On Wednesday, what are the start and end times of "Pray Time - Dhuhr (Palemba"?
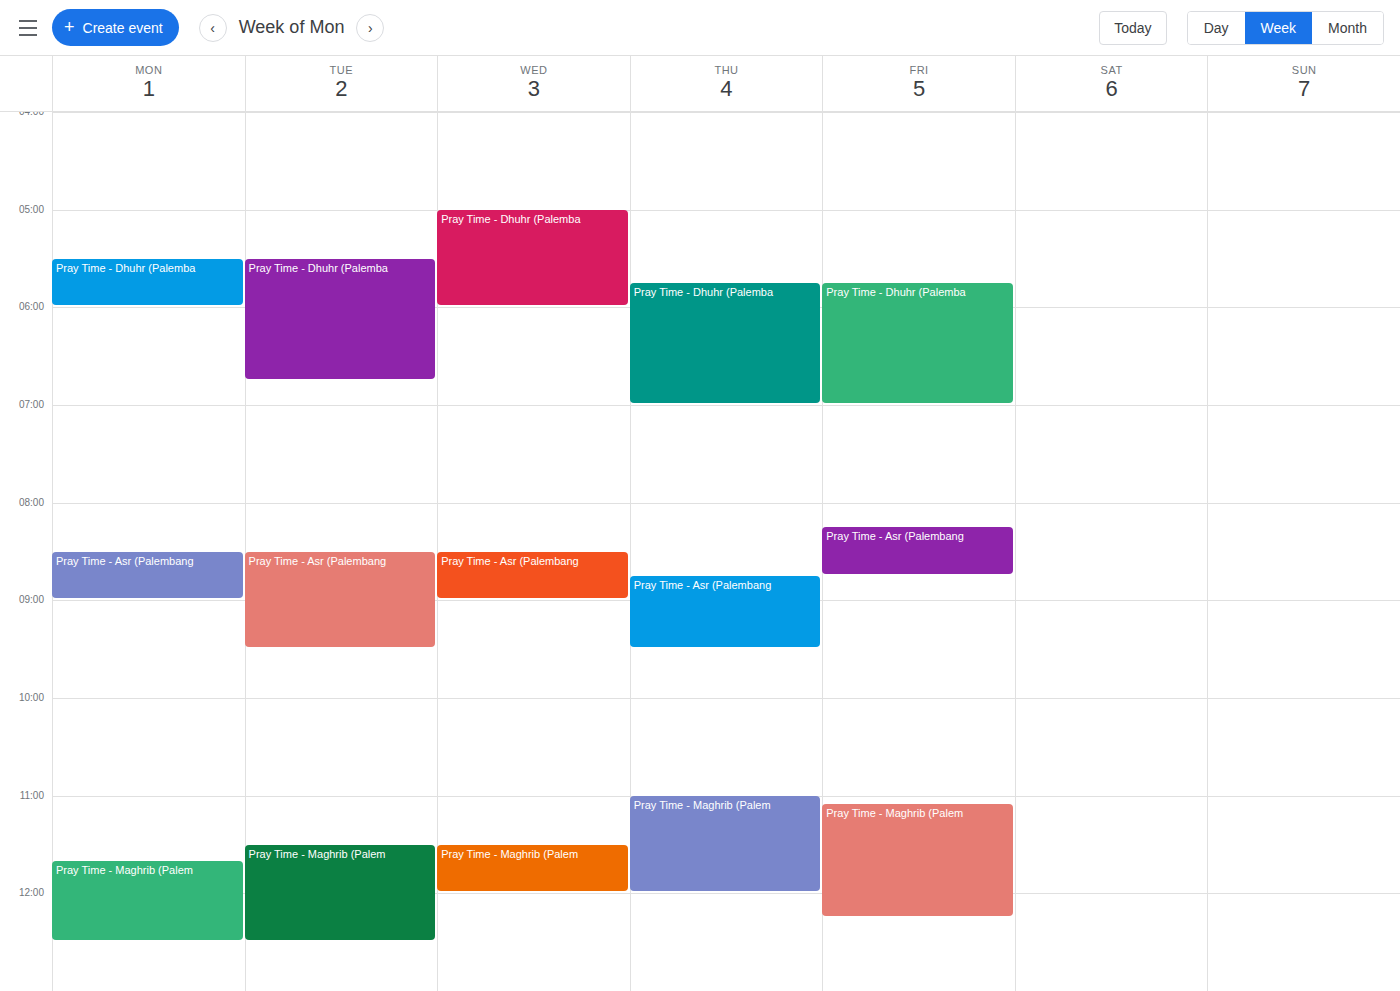
5:00 AM to 6:00 AM